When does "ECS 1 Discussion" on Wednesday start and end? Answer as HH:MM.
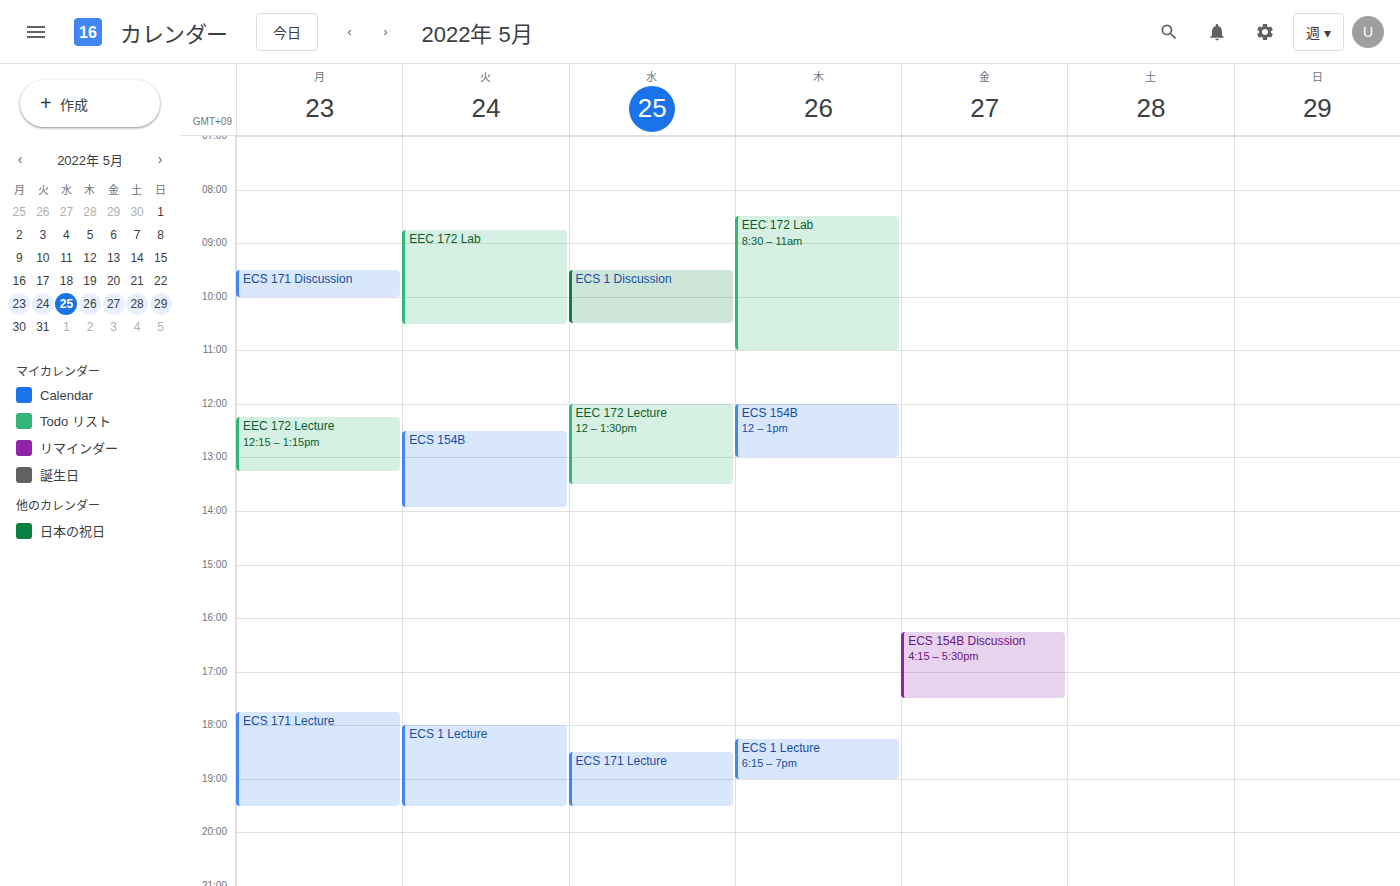
09:30 to 10:30